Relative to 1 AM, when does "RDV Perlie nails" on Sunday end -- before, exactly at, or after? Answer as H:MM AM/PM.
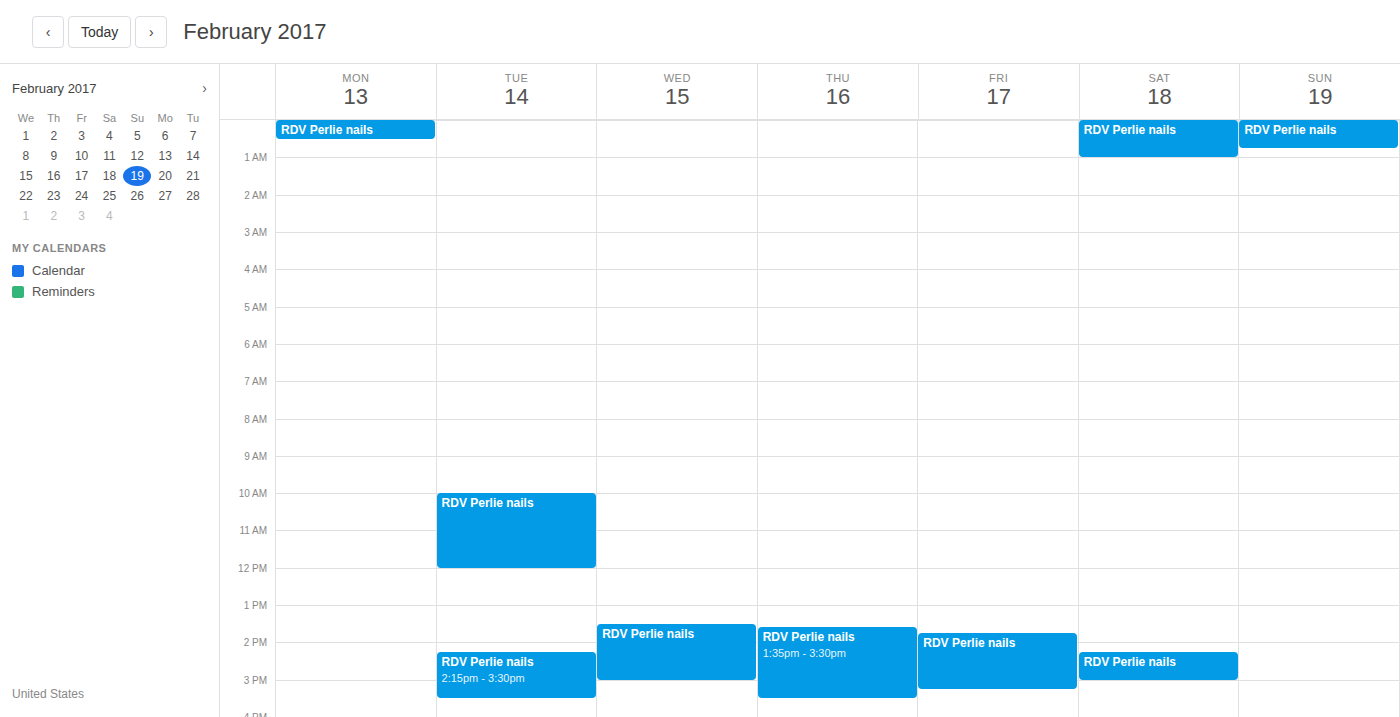
12:45 AM -- before 1 AM, 15 minutes above the 1 AM line.